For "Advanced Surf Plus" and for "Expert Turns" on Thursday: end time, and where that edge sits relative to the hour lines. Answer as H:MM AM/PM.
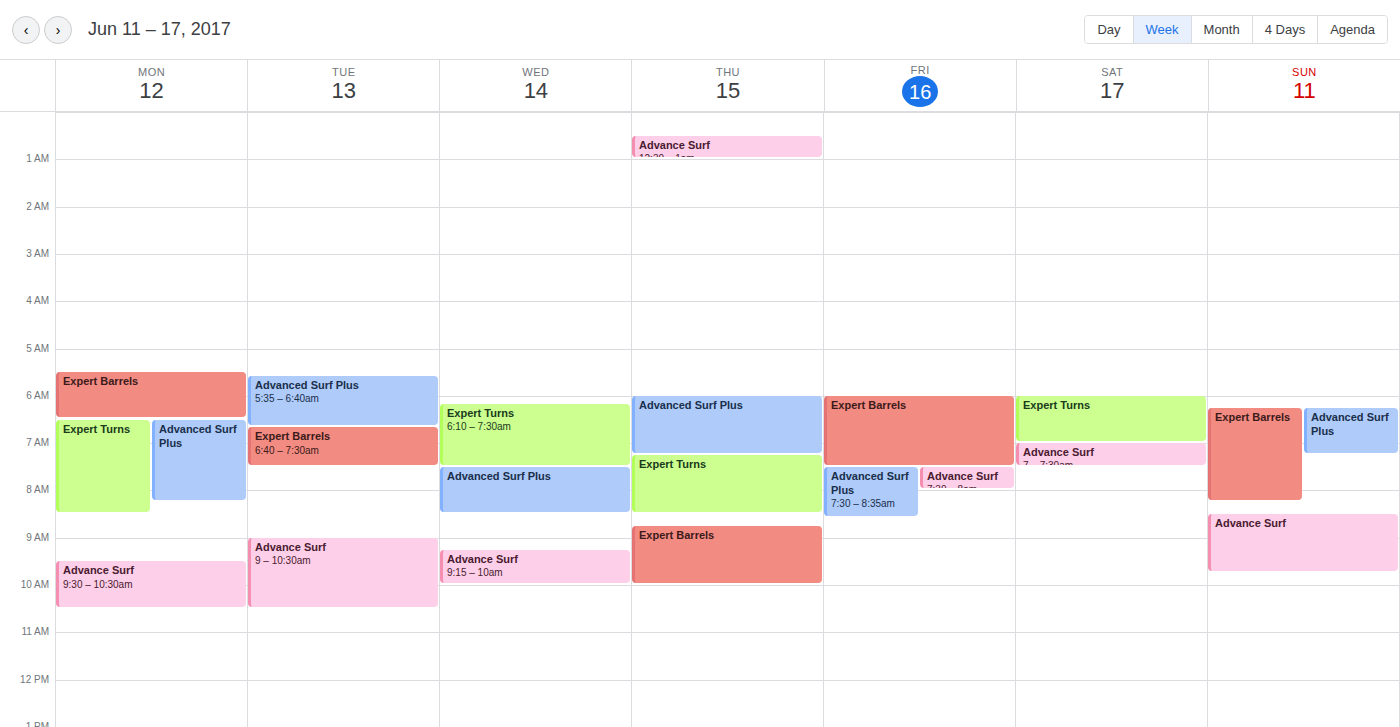
"Advanced Surf Plus": 7:15 AM, neither: a quarter of the way from the 7 AM line to the 8 AM line. "Expert Turns": 8:30 AM, halfway between the 8 AM and 9 AM lines.